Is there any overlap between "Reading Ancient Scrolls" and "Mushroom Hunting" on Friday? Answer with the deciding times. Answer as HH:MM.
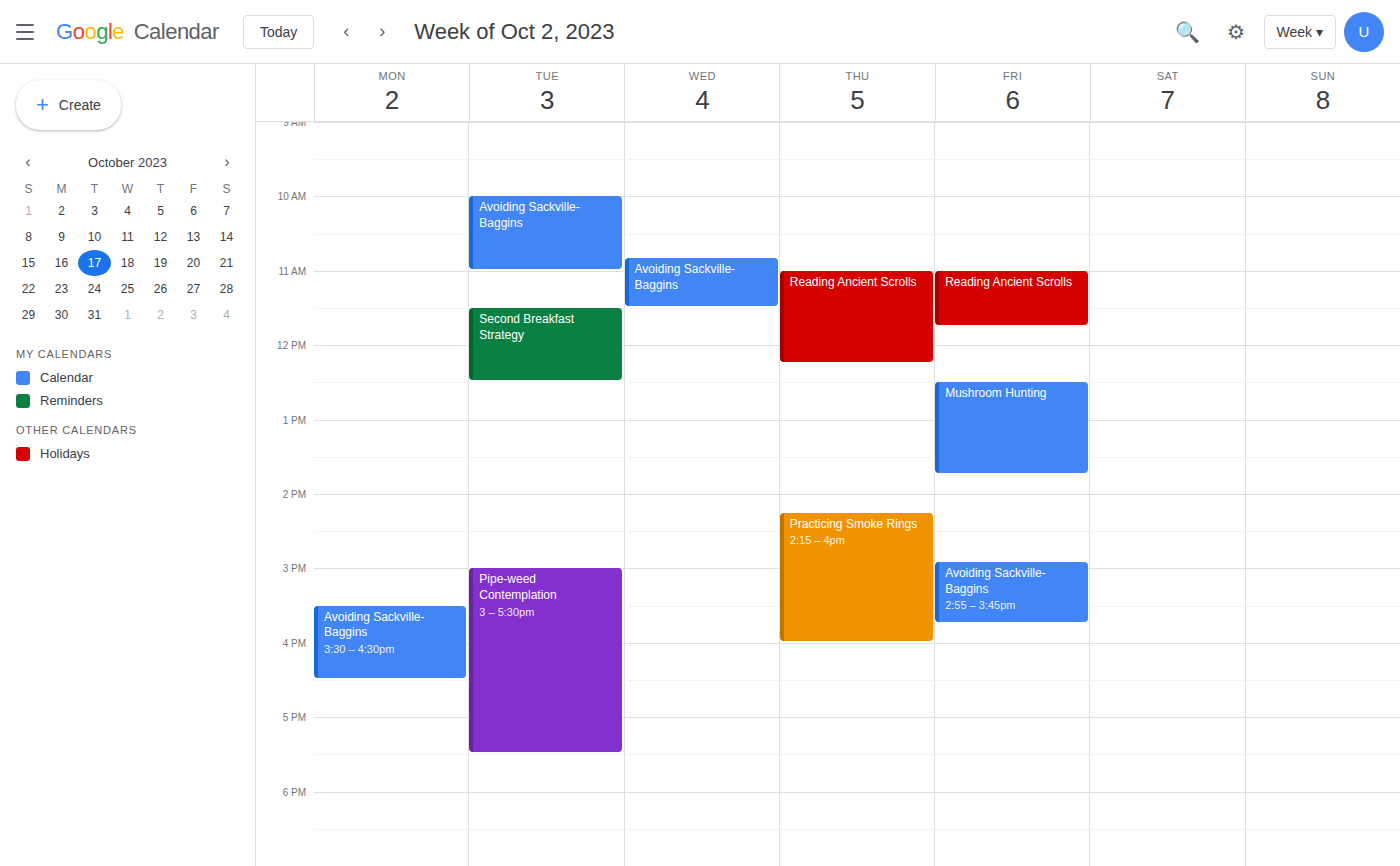
"Reading Ancient Scrolls" ends at 11:45 and "Mushroom Hunting" starts at 12:30 -- no overlap.